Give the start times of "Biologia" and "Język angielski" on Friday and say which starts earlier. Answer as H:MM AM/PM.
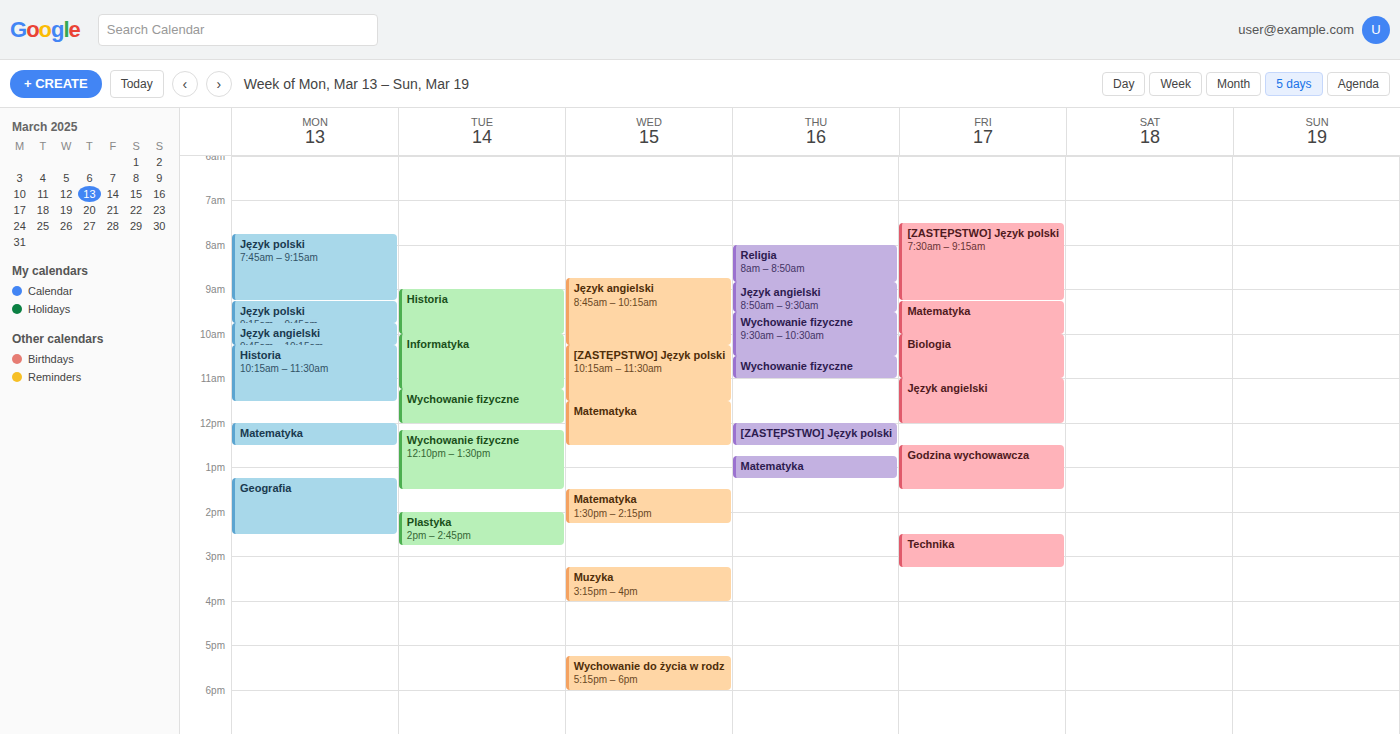
"Biologia" 10:00 AM; "Język angielski" 11:00 AM.